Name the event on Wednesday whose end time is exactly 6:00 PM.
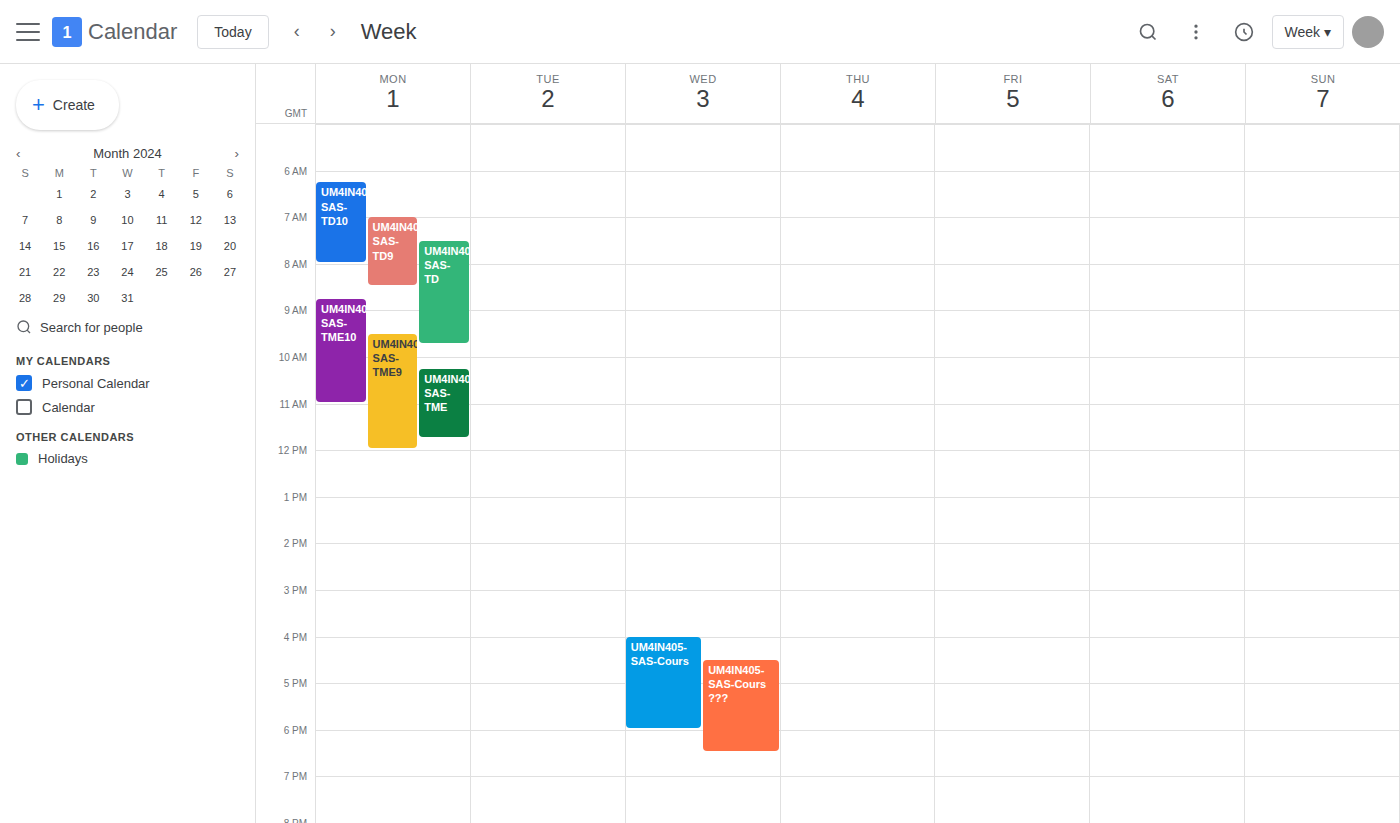
"UM4IN405-SAS-Cours"